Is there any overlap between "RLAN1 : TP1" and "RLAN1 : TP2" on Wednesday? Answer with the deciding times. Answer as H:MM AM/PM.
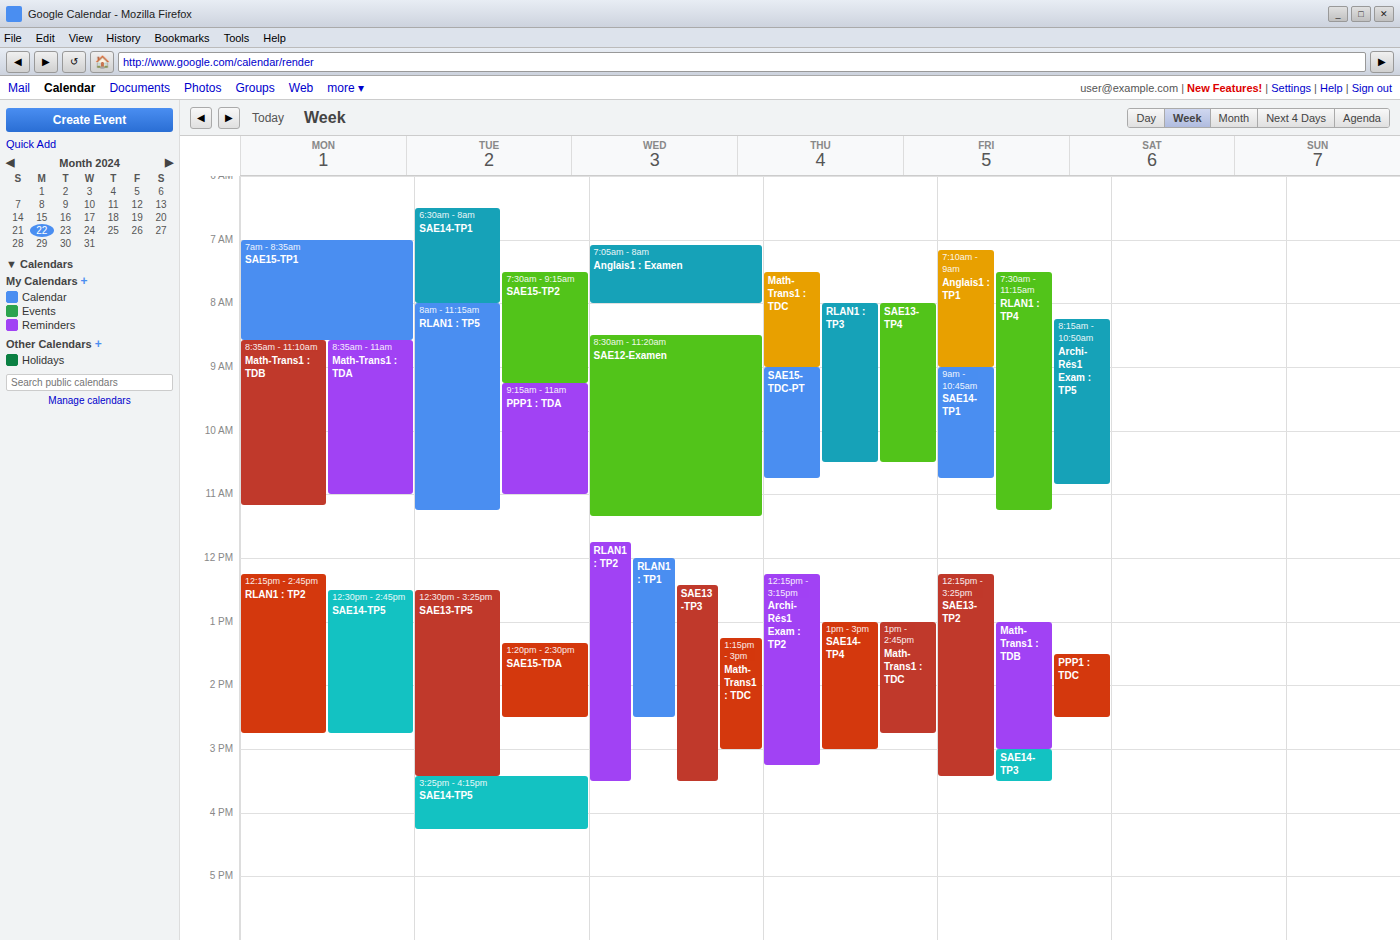
"RLAN1 : TP1" runs 12:00 PM to 2:30 PM, inside "RLAN1 : TP2" -- they overlap.